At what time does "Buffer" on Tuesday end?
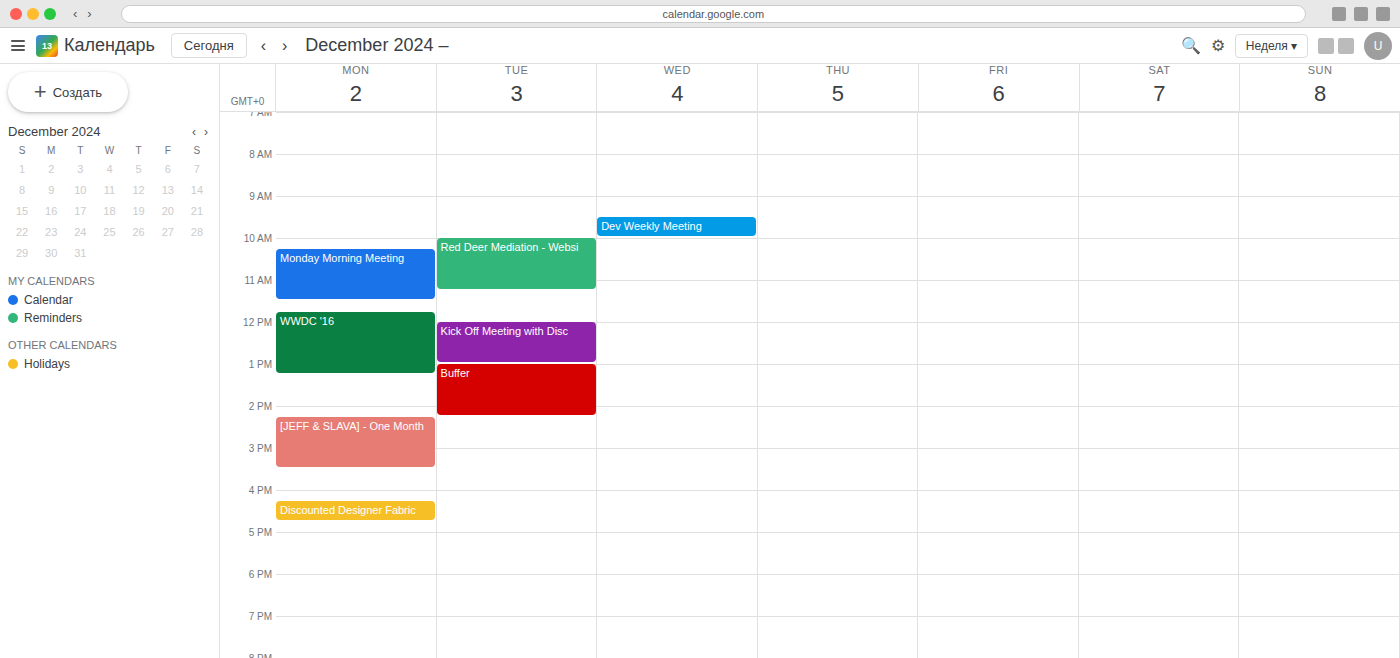
2:15 PM